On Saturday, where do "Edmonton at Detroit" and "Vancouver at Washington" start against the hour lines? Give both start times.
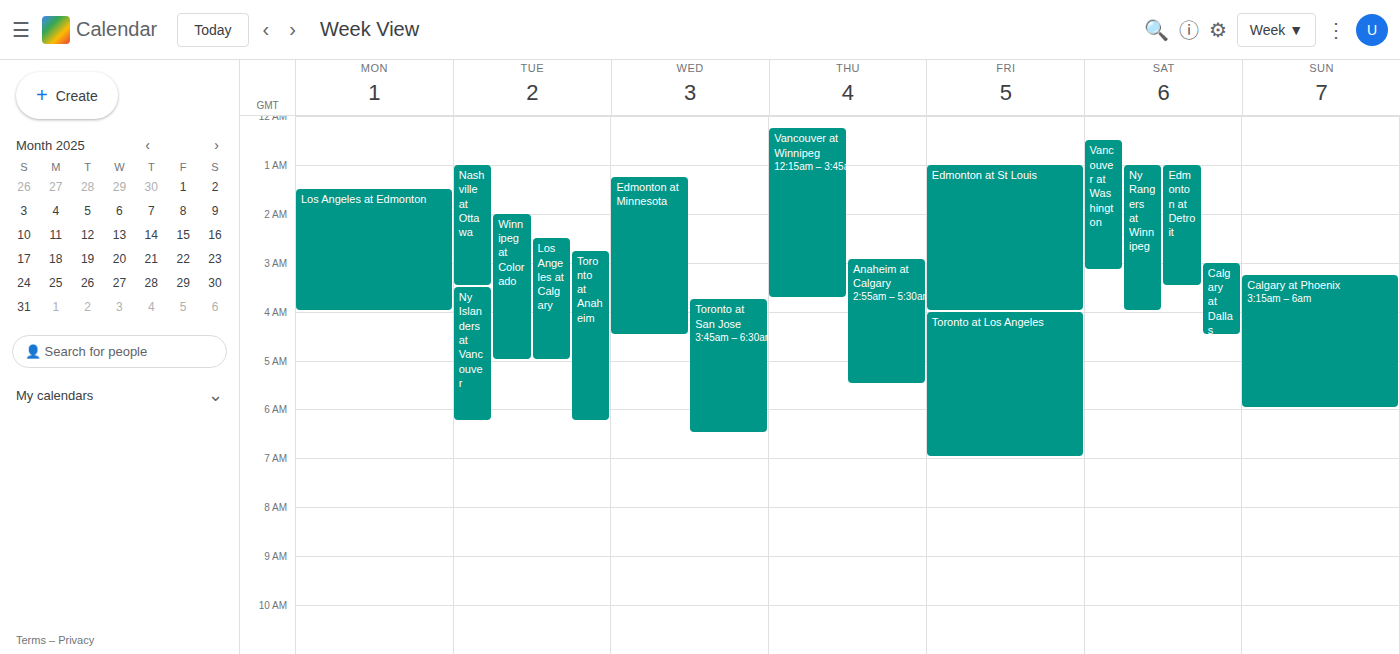
"Edmonton at Detroit": 1:00 AM, exactly on the 1 AM line. "Vancouver at Washington": 12:30 AM, halfway between the 12 AM and 1 AM lines.